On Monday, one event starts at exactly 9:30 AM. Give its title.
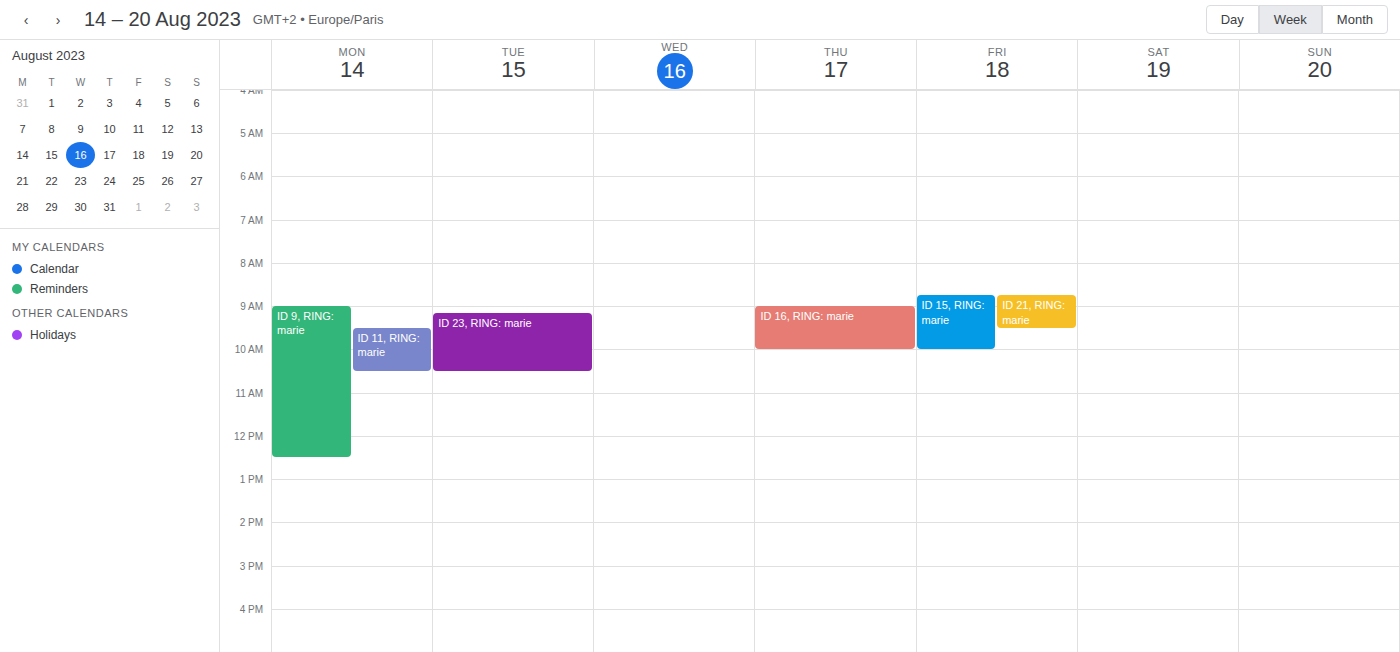
"ID 11, RING: marie"